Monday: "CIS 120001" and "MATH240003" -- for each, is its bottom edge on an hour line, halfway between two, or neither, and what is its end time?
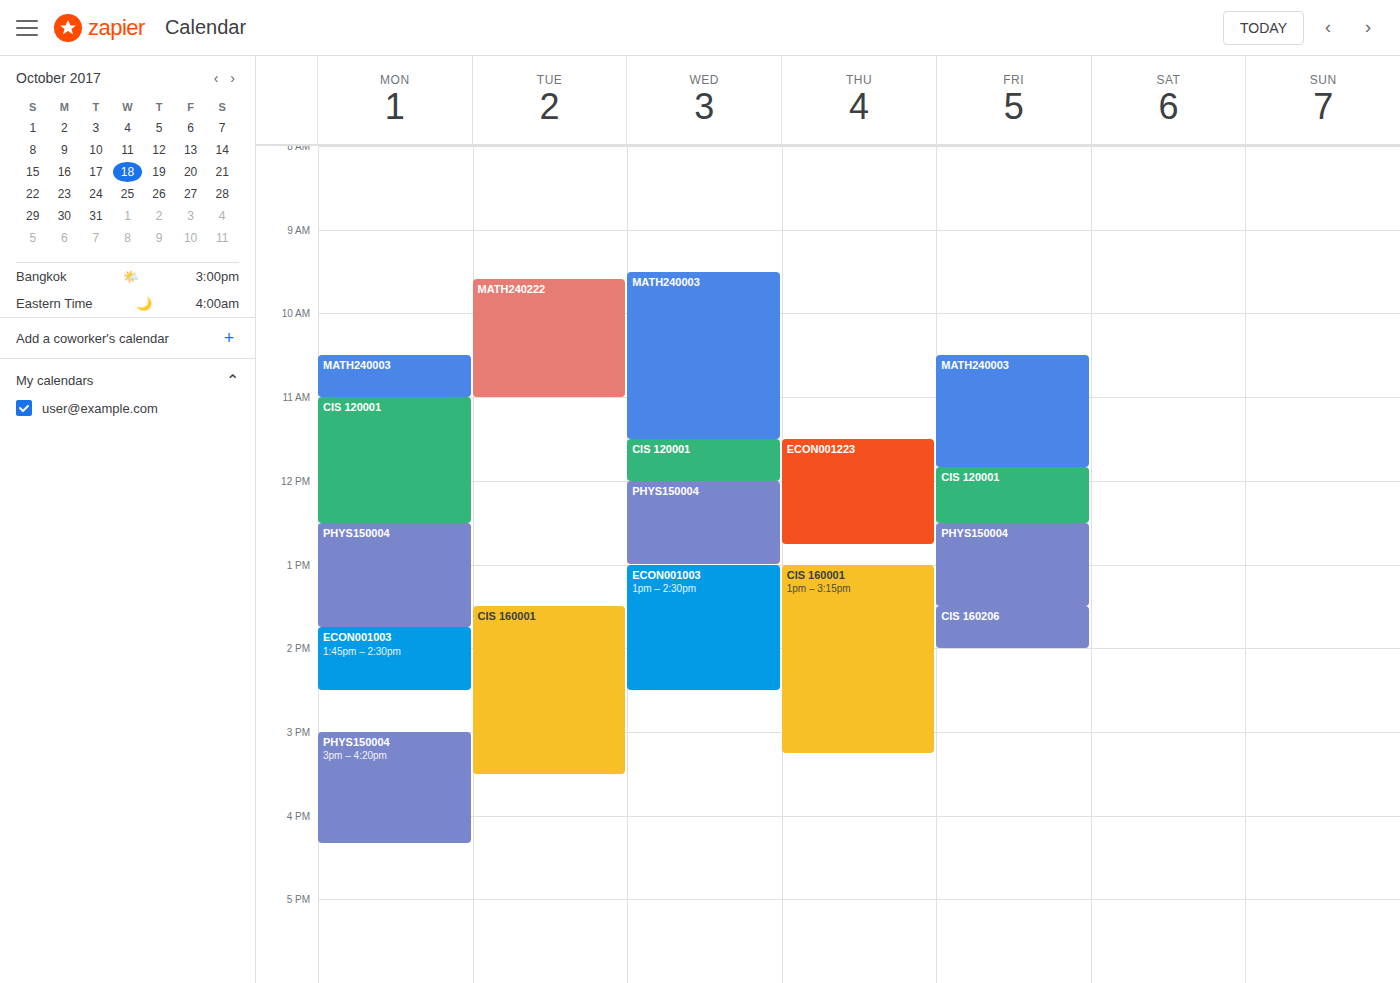
"CIS 120001": 12:30 PM, halfway between the 12 PM and 1 PM lines. "MATH240003": 11:00 AM, exactly on the 11 AM line.